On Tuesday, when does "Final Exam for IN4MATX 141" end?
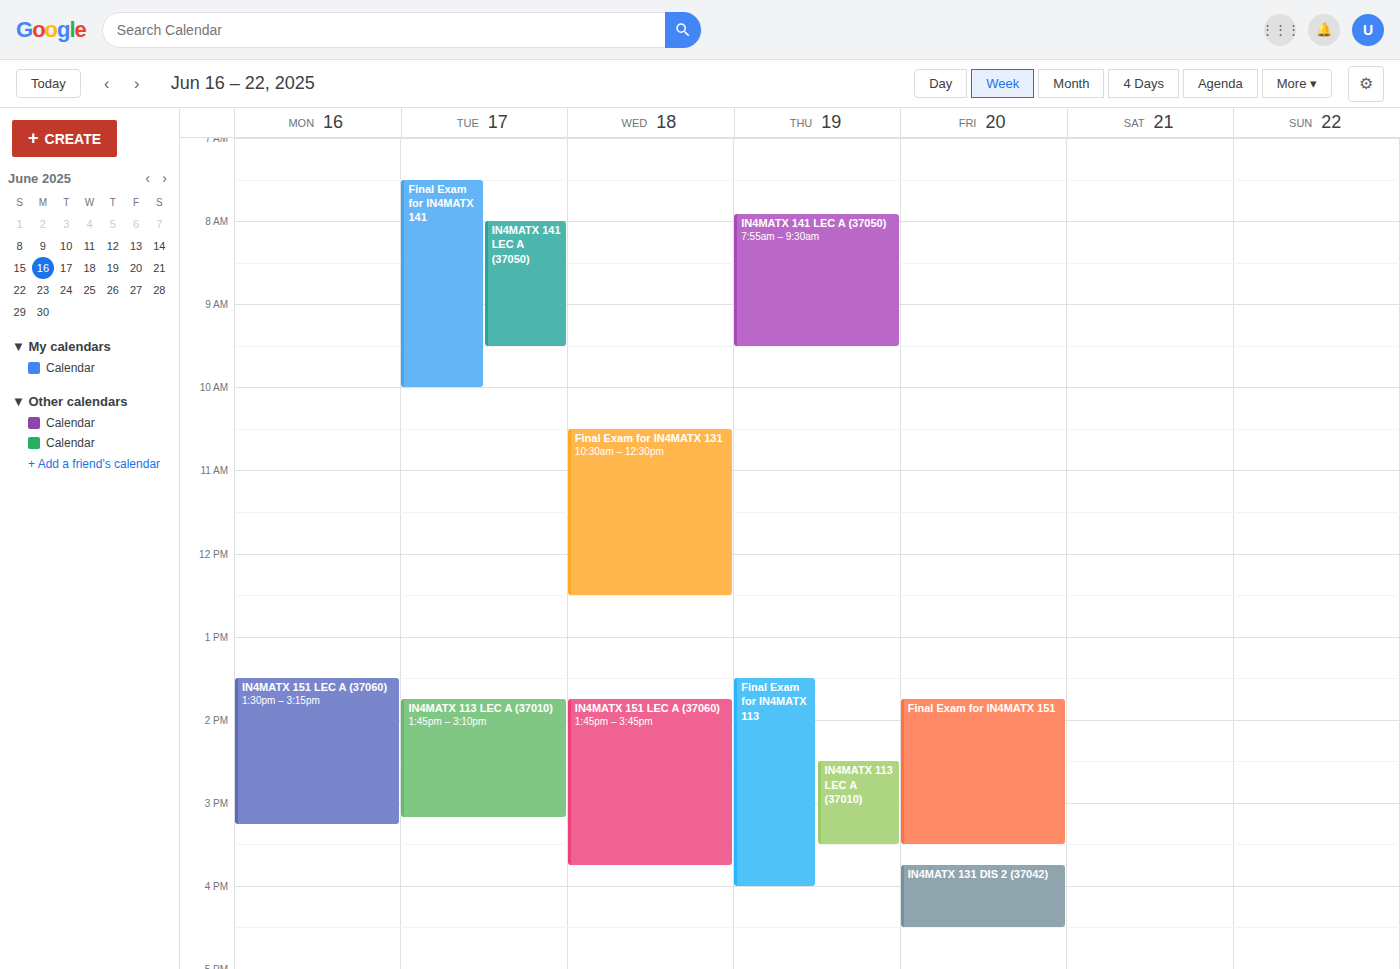
10:00 AM